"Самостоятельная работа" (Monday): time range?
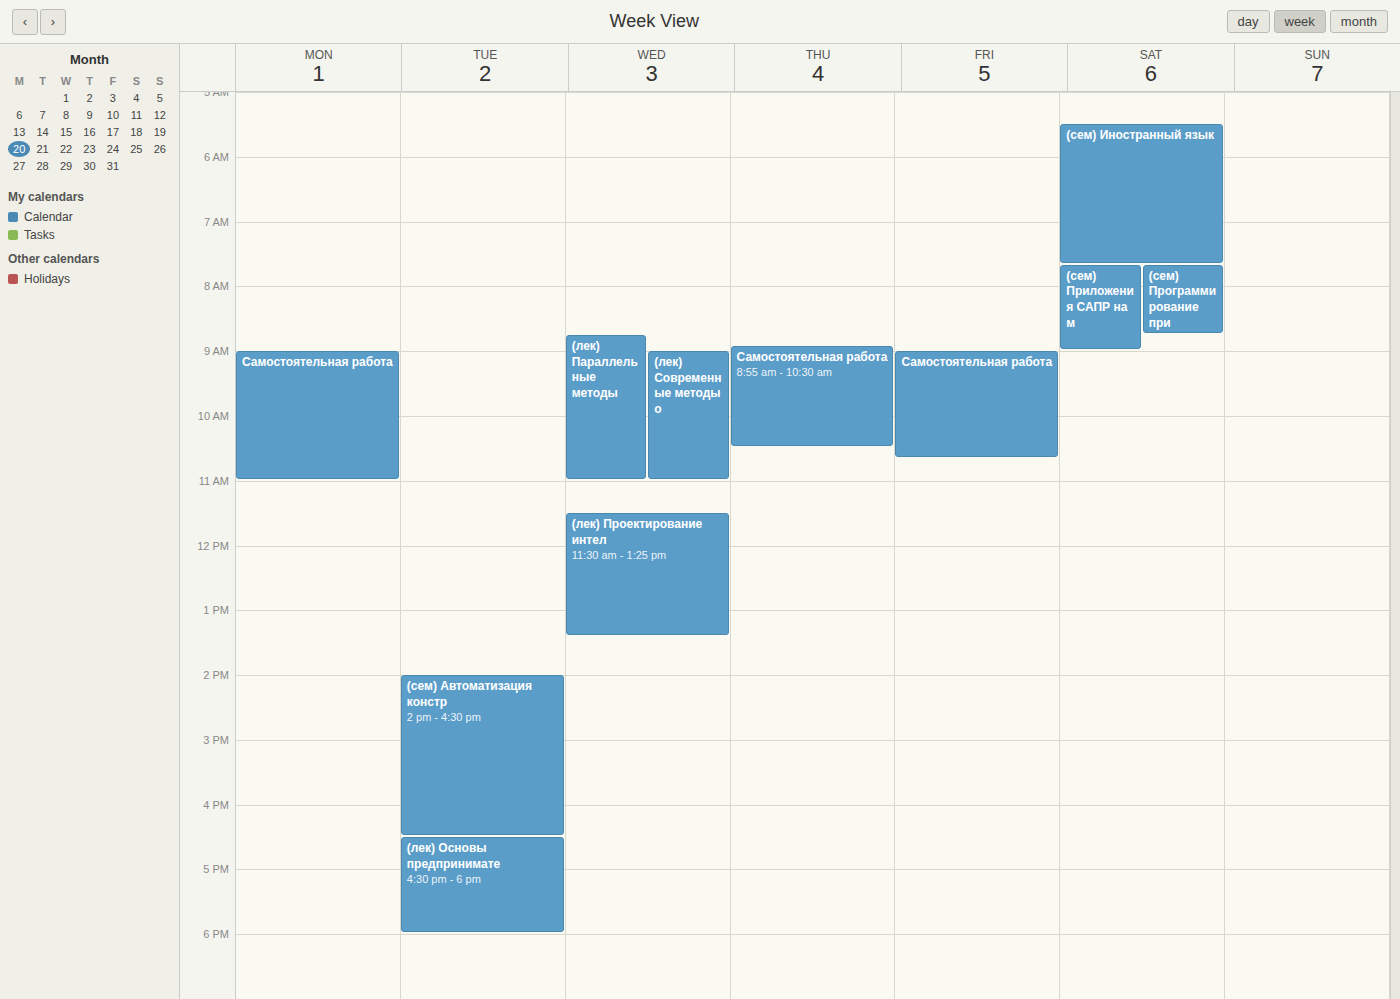
9:00 AM to 11:00 AM